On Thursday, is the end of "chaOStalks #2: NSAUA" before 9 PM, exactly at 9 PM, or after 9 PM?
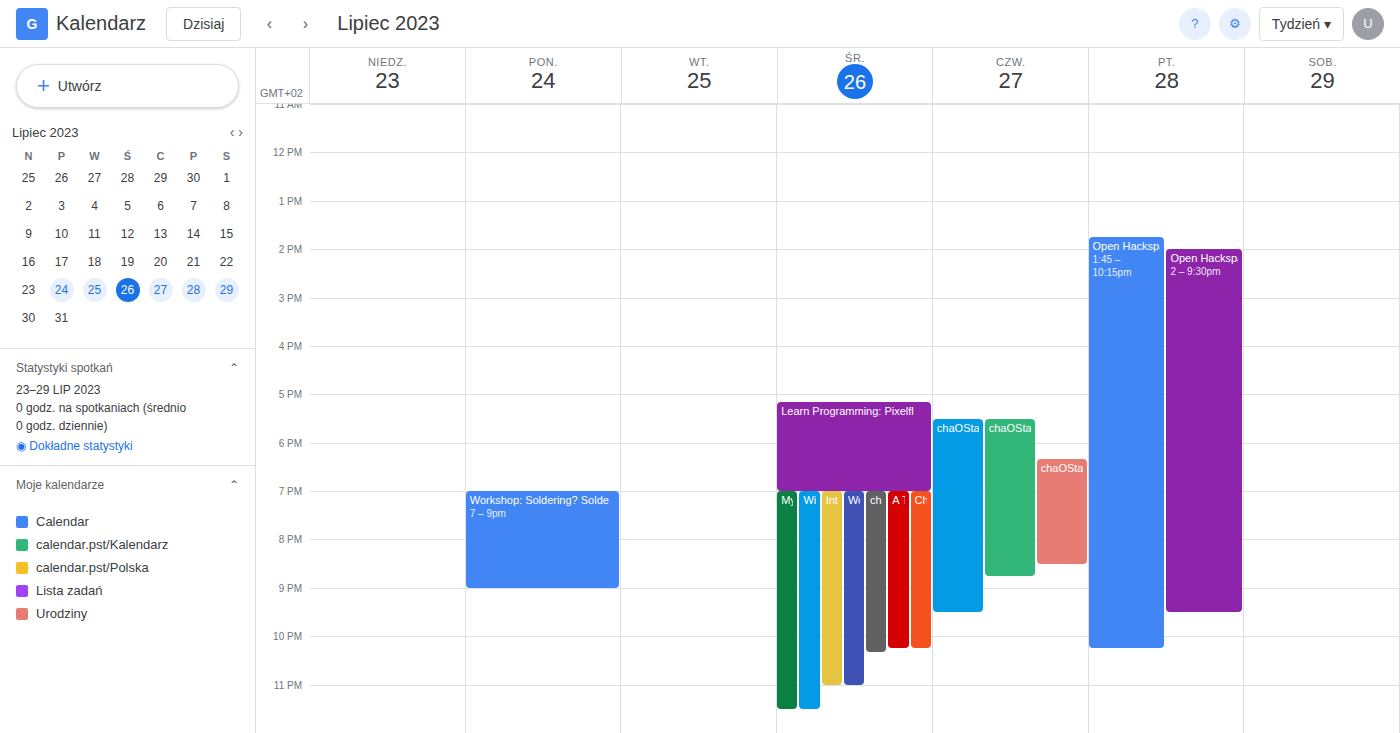
8:45 PM -- before 9 PM, 15 minutes above the 9 PM line.